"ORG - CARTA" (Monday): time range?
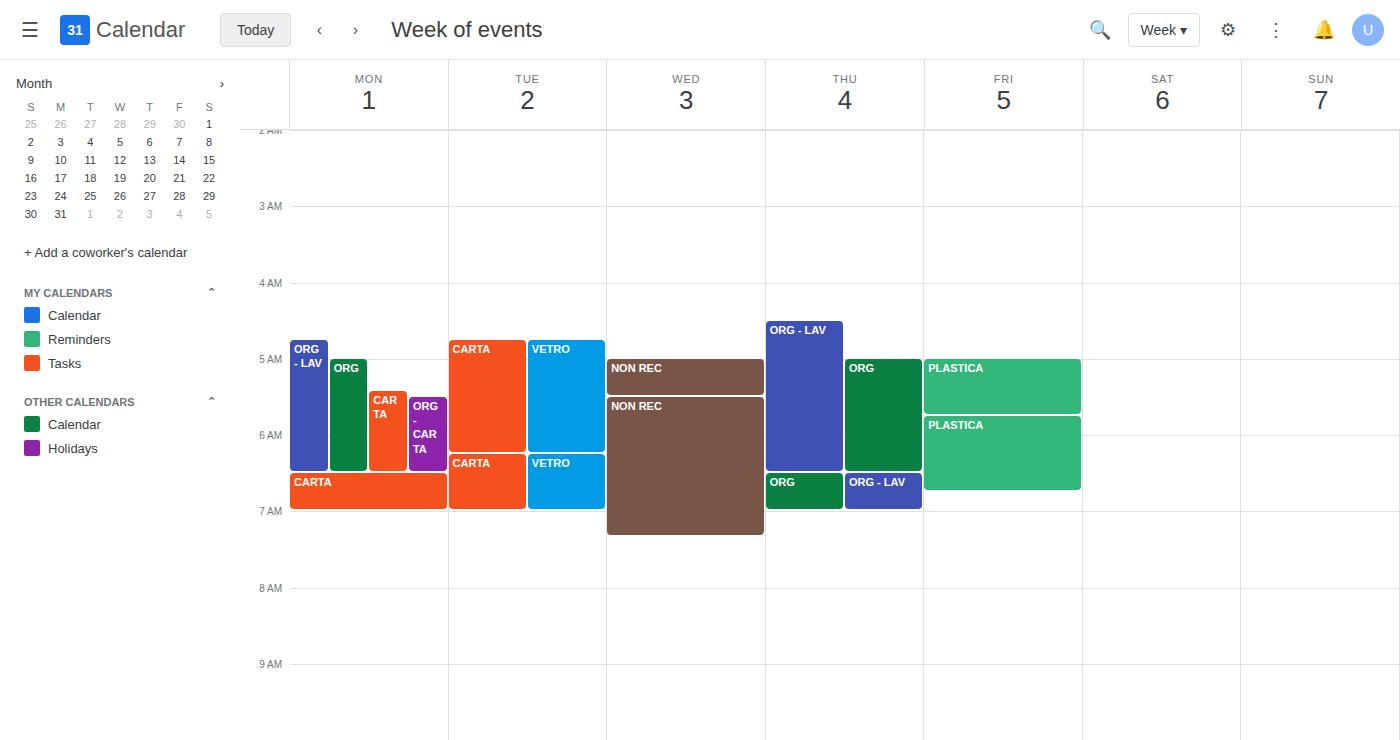
5:30 AM to 6:30 AM